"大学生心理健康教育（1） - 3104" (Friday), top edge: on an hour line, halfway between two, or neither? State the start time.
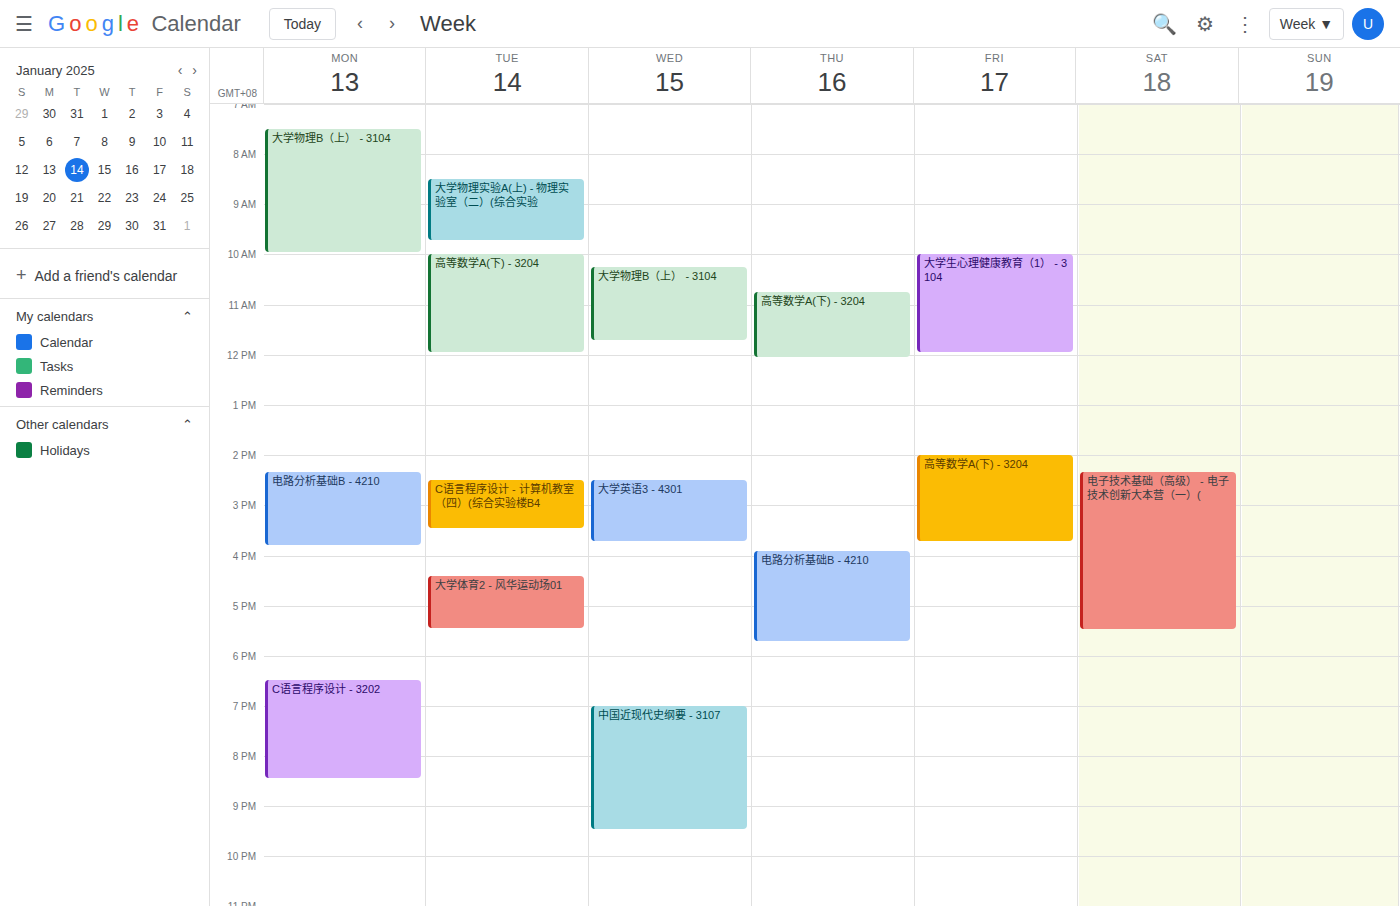
10:00 AM -- exactly on the 10 AM line.